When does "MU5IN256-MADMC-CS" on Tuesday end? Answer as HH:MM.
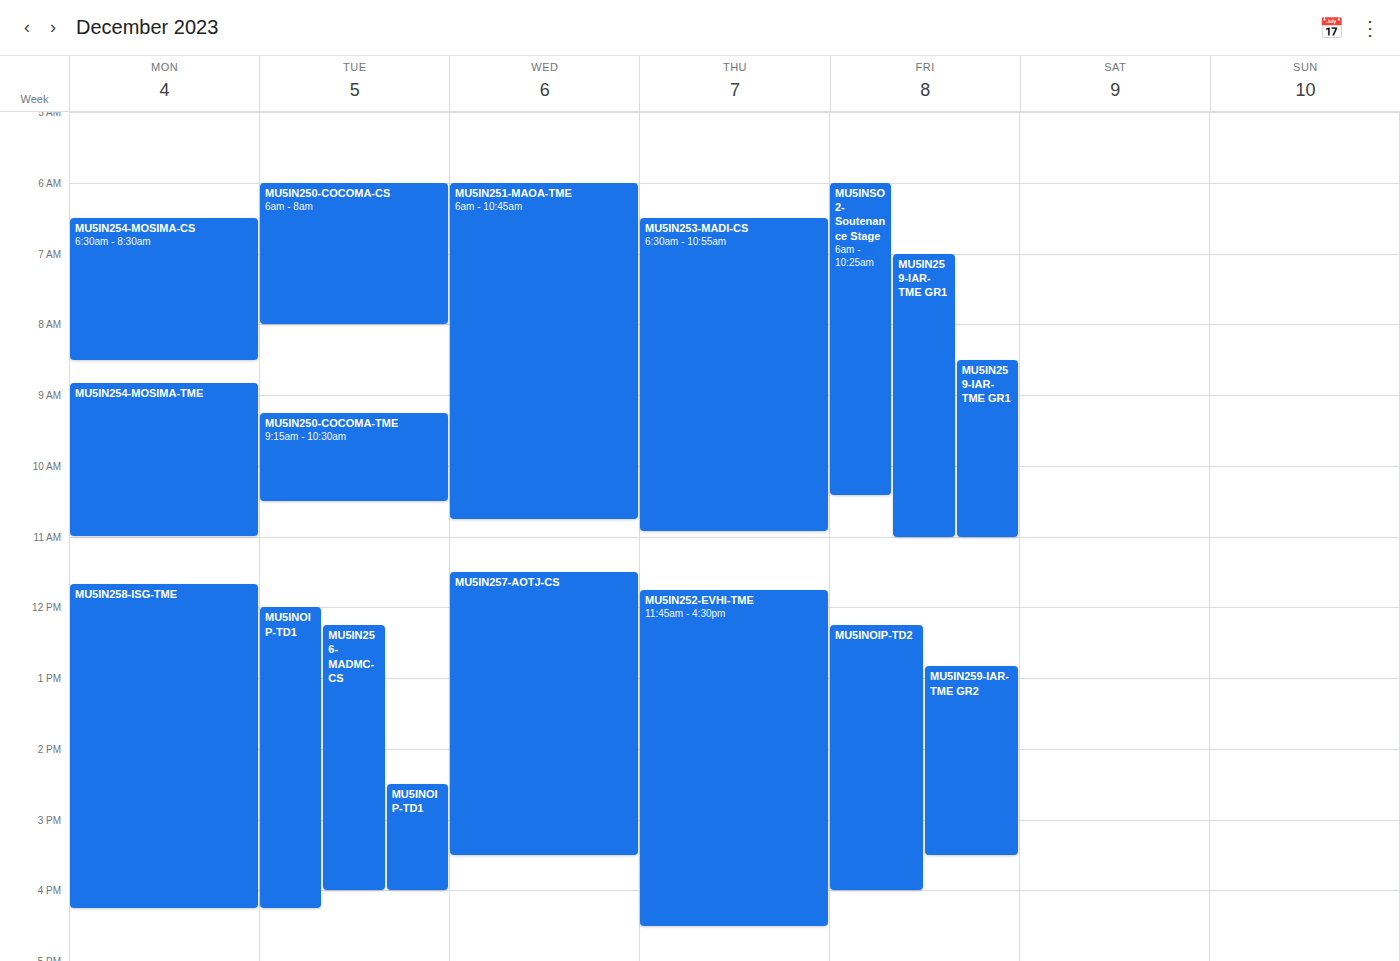
16:00